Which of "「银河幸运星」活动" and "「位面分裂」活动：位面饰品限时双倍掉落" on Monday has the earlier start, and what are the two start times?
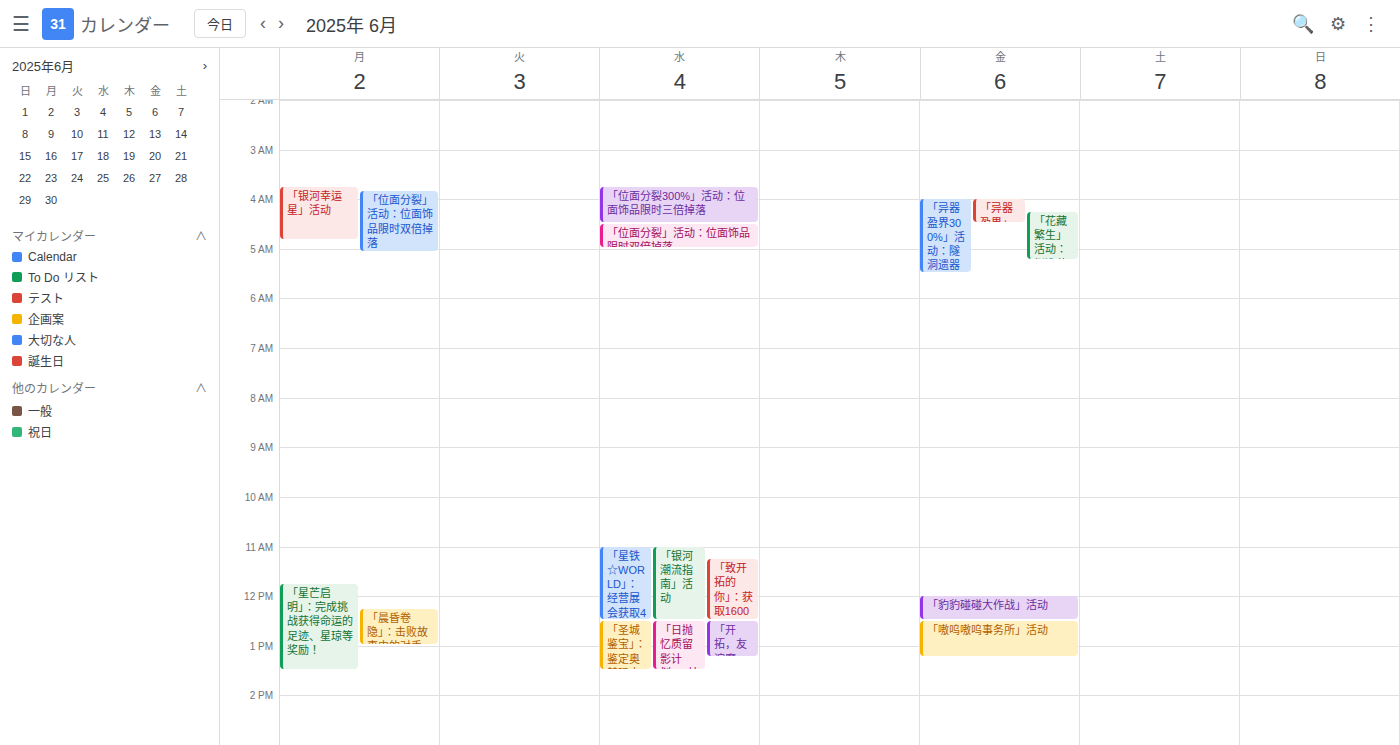
"「银河幸运星」活动" 3:45 AM; "「位面分裂」活动：位面饰品限时双倍掉落" 3:50 AM.